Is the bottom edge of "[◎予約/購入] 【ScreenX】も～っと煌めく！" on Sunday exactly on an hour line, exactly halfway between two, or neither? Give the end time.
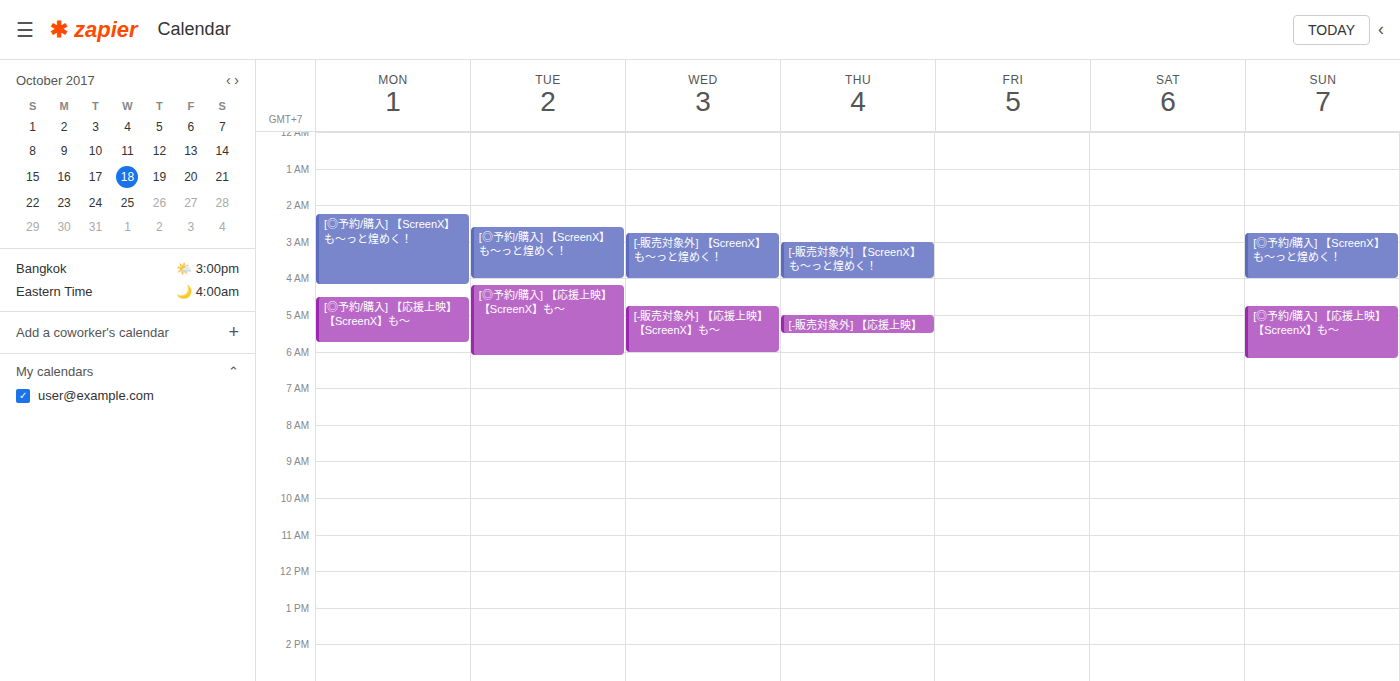
4:00 AM -- exactly on the 4 AM line.